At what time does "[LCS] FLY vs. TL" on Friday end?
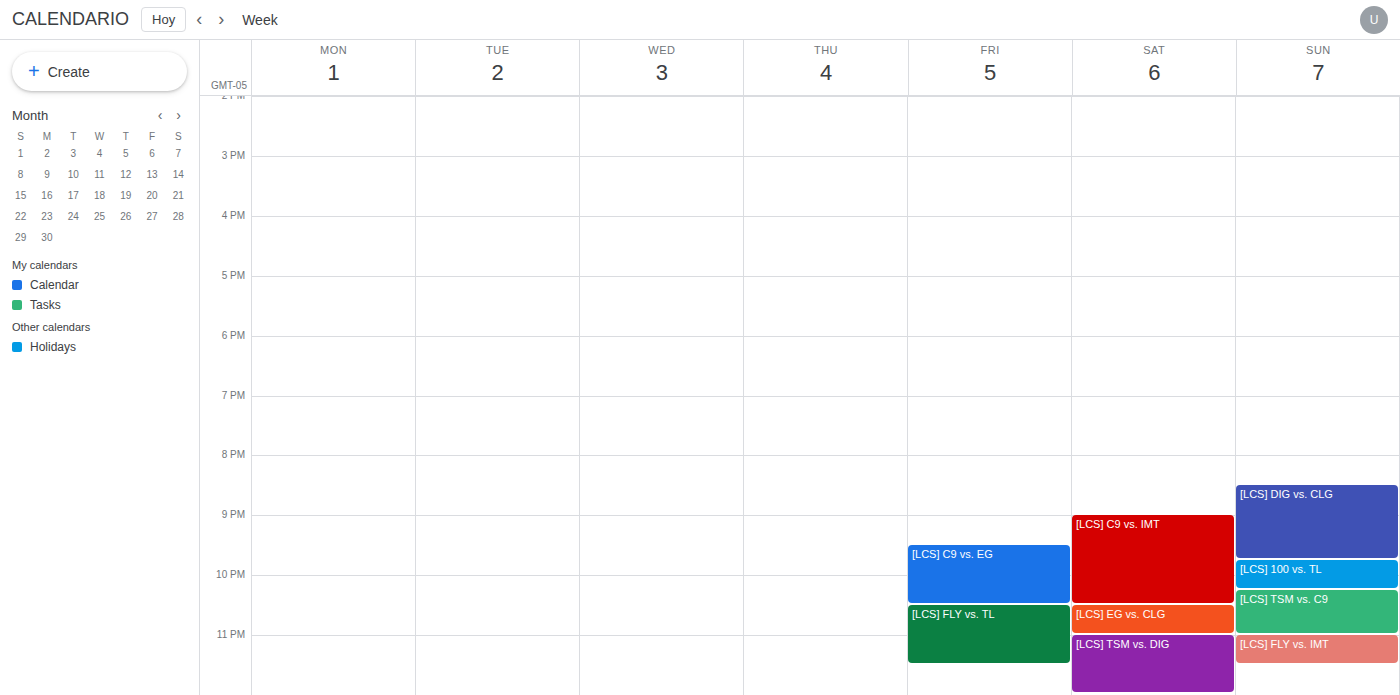
23:30